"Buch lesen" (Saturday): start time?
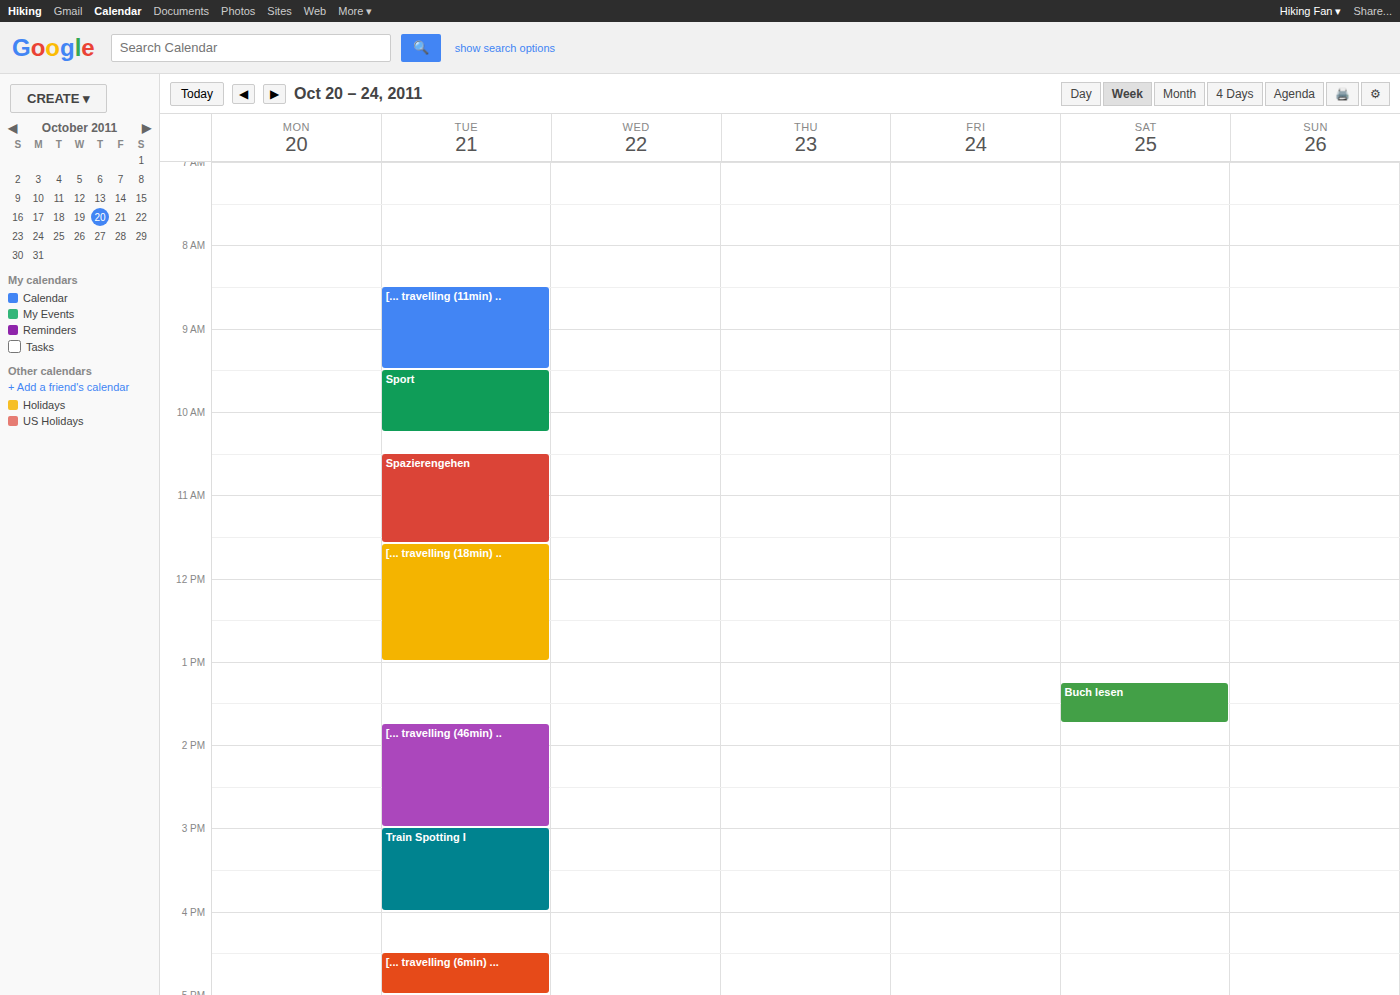
1:15 PM